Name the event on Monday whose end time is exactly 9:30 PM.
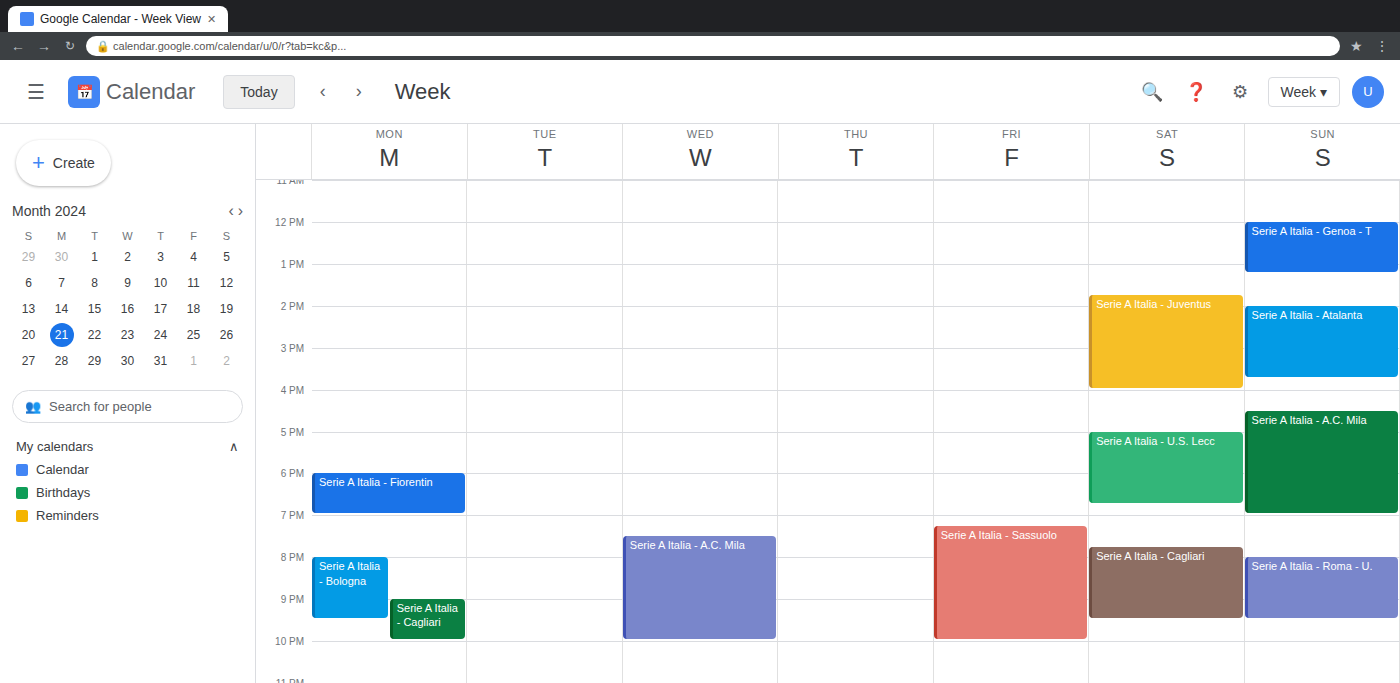
"Serie A Italia - Bologna"